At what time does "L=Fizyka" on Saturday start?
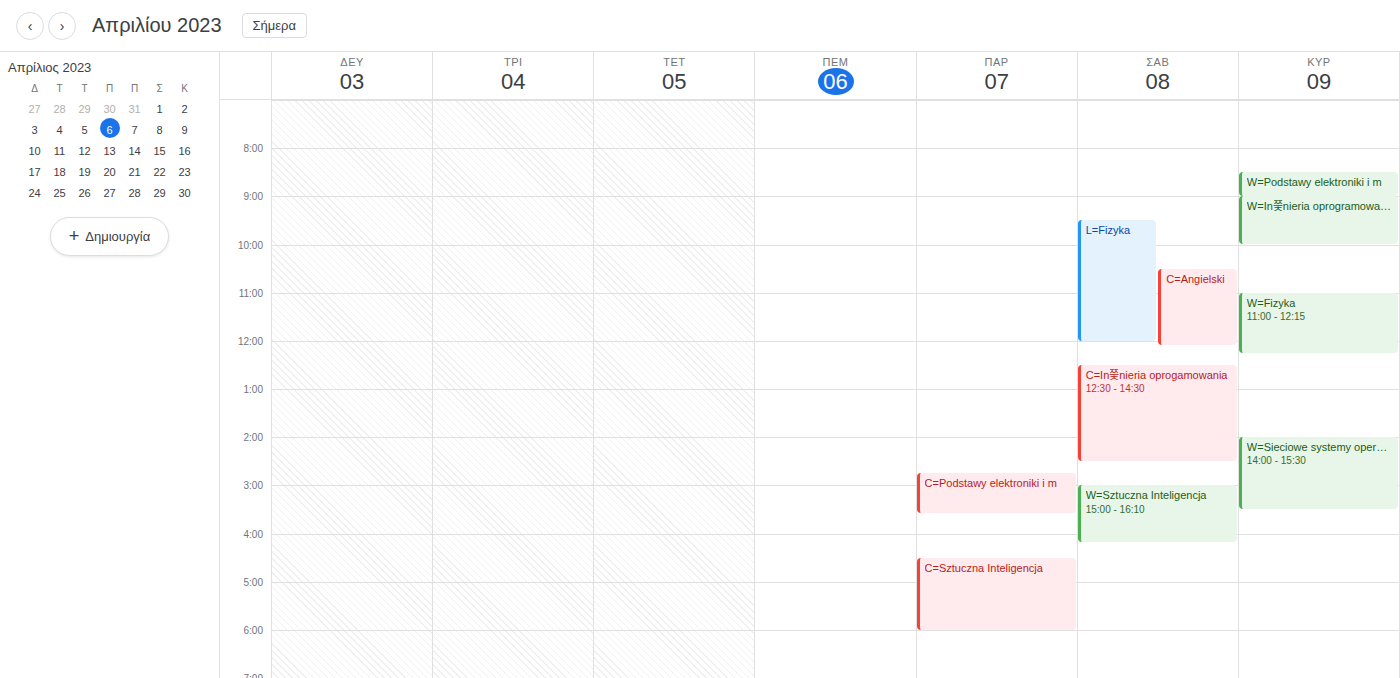
9:30 AM